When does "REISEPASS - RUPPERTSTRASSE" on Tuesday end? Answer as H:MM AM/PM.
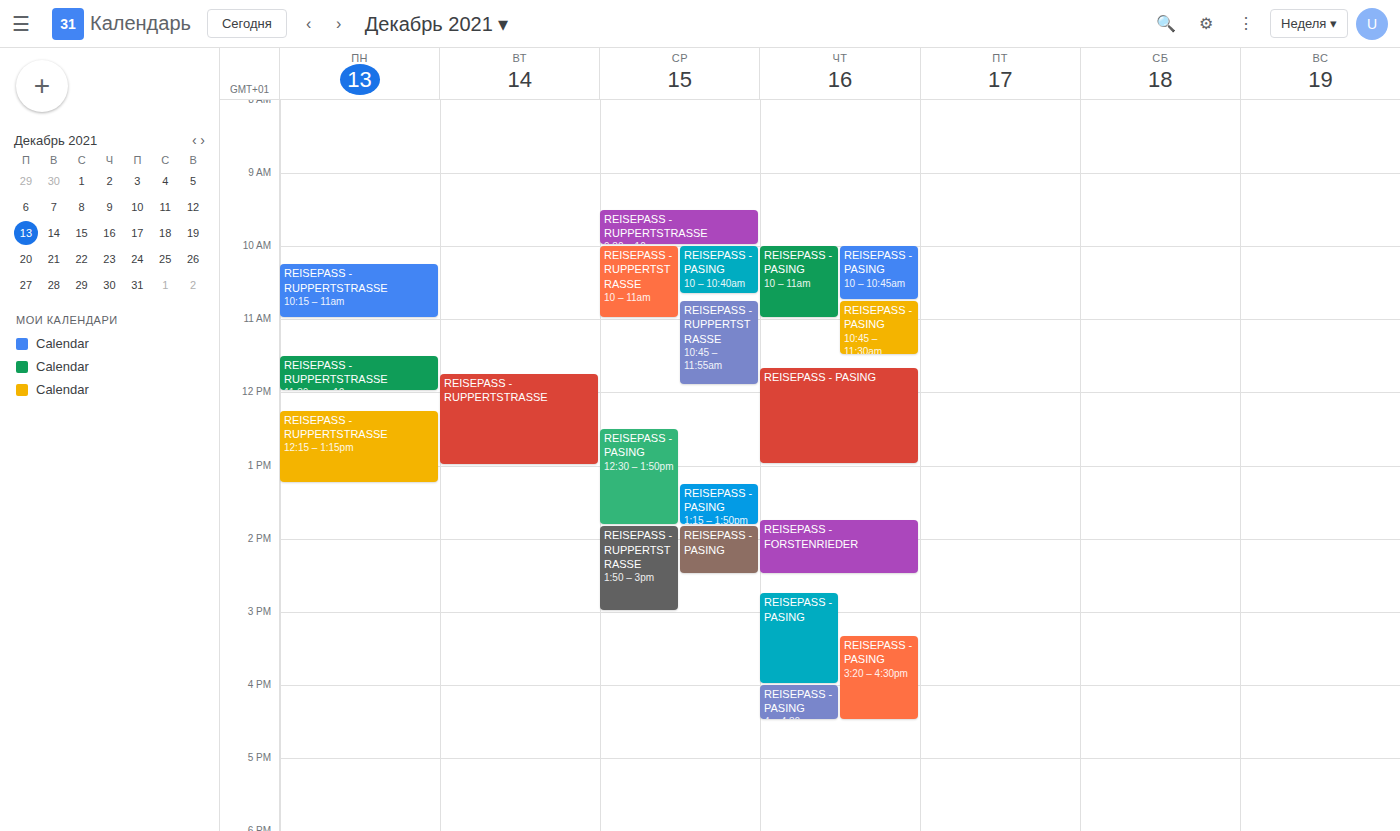
1:00 PM